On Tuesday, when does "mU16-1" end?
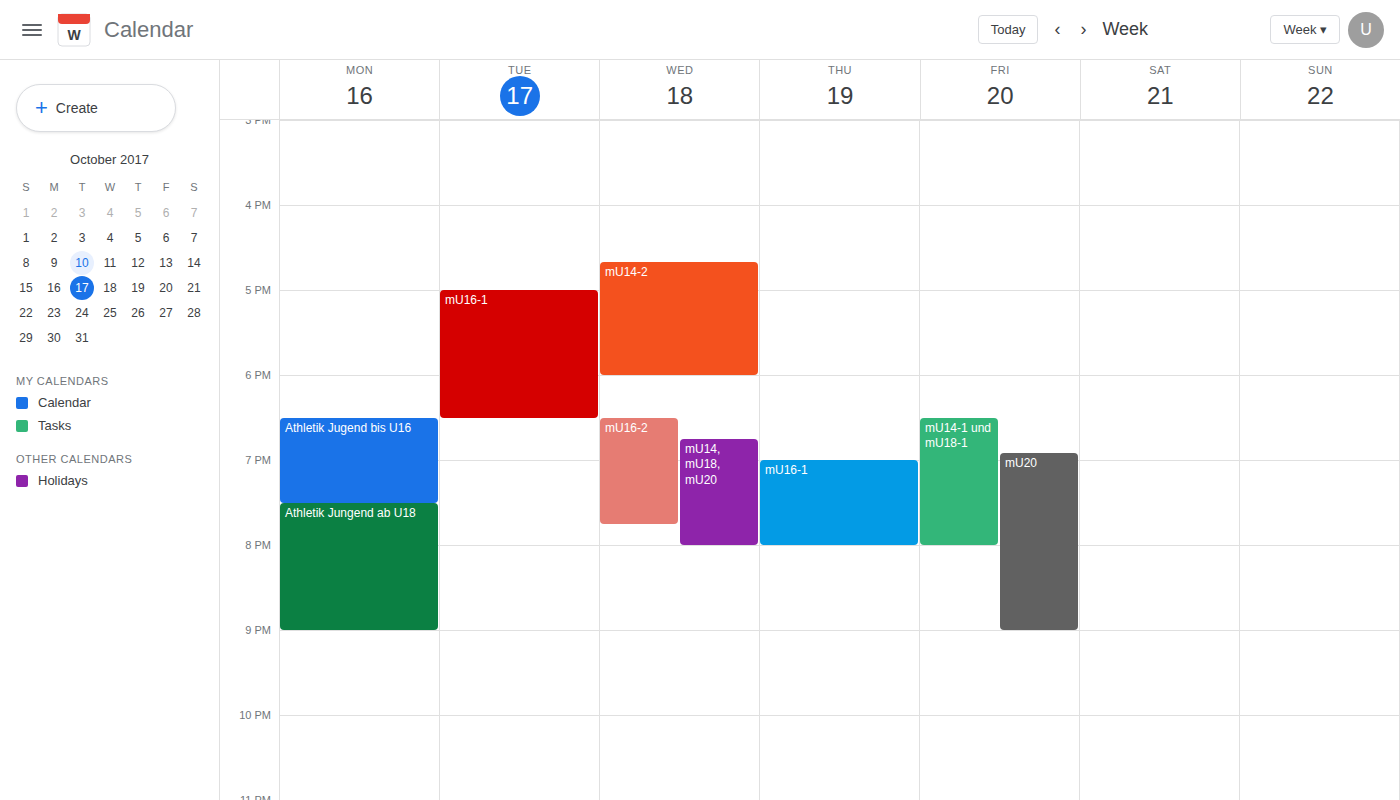
6:30 PM